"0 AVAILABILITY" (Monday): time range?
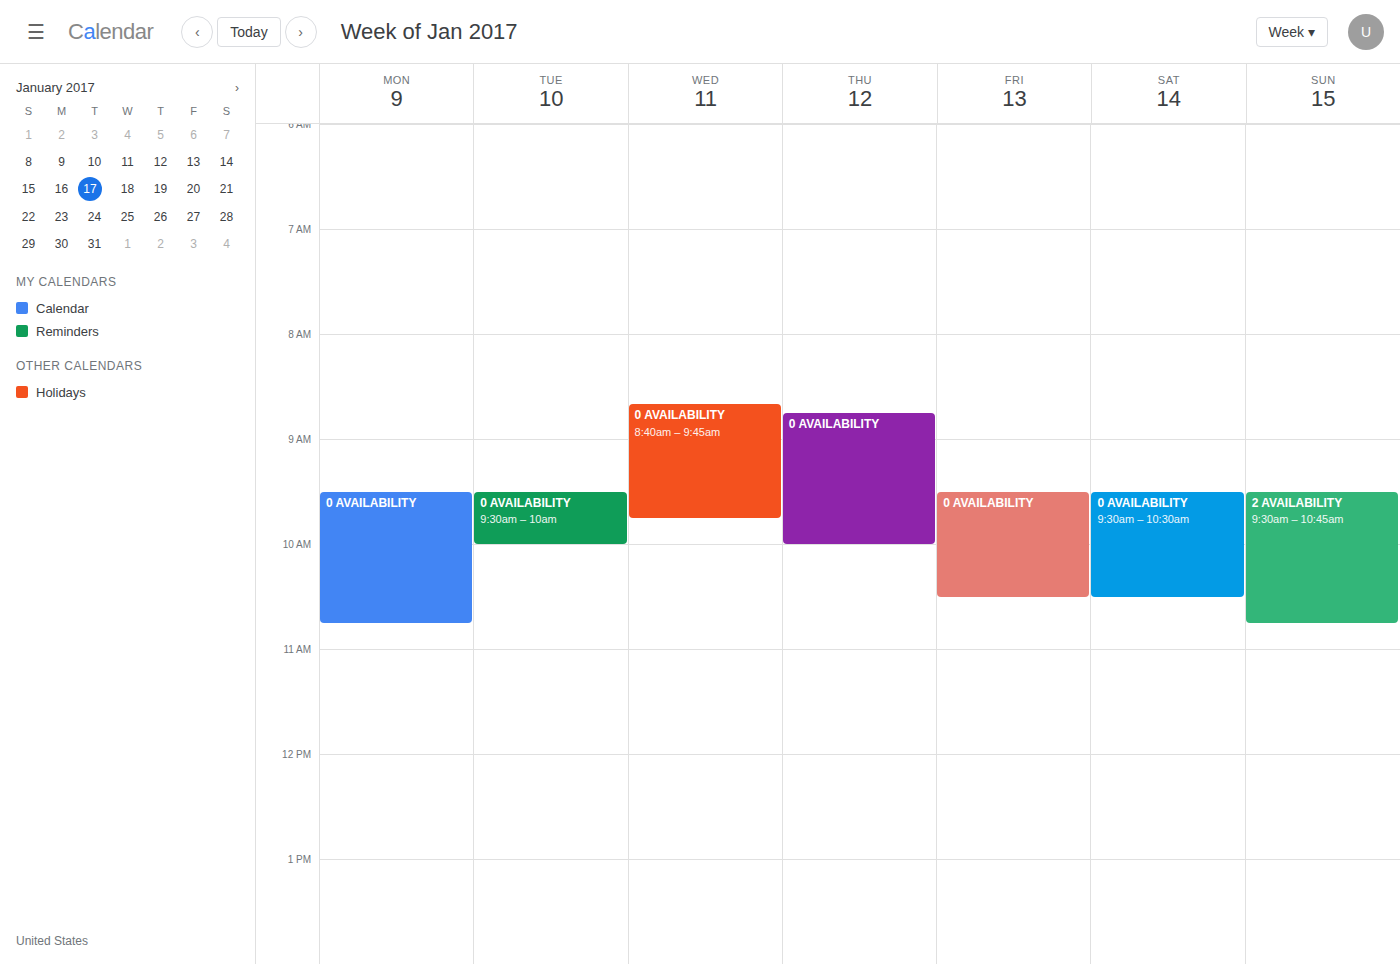
9:30 AM to 10:45 AM